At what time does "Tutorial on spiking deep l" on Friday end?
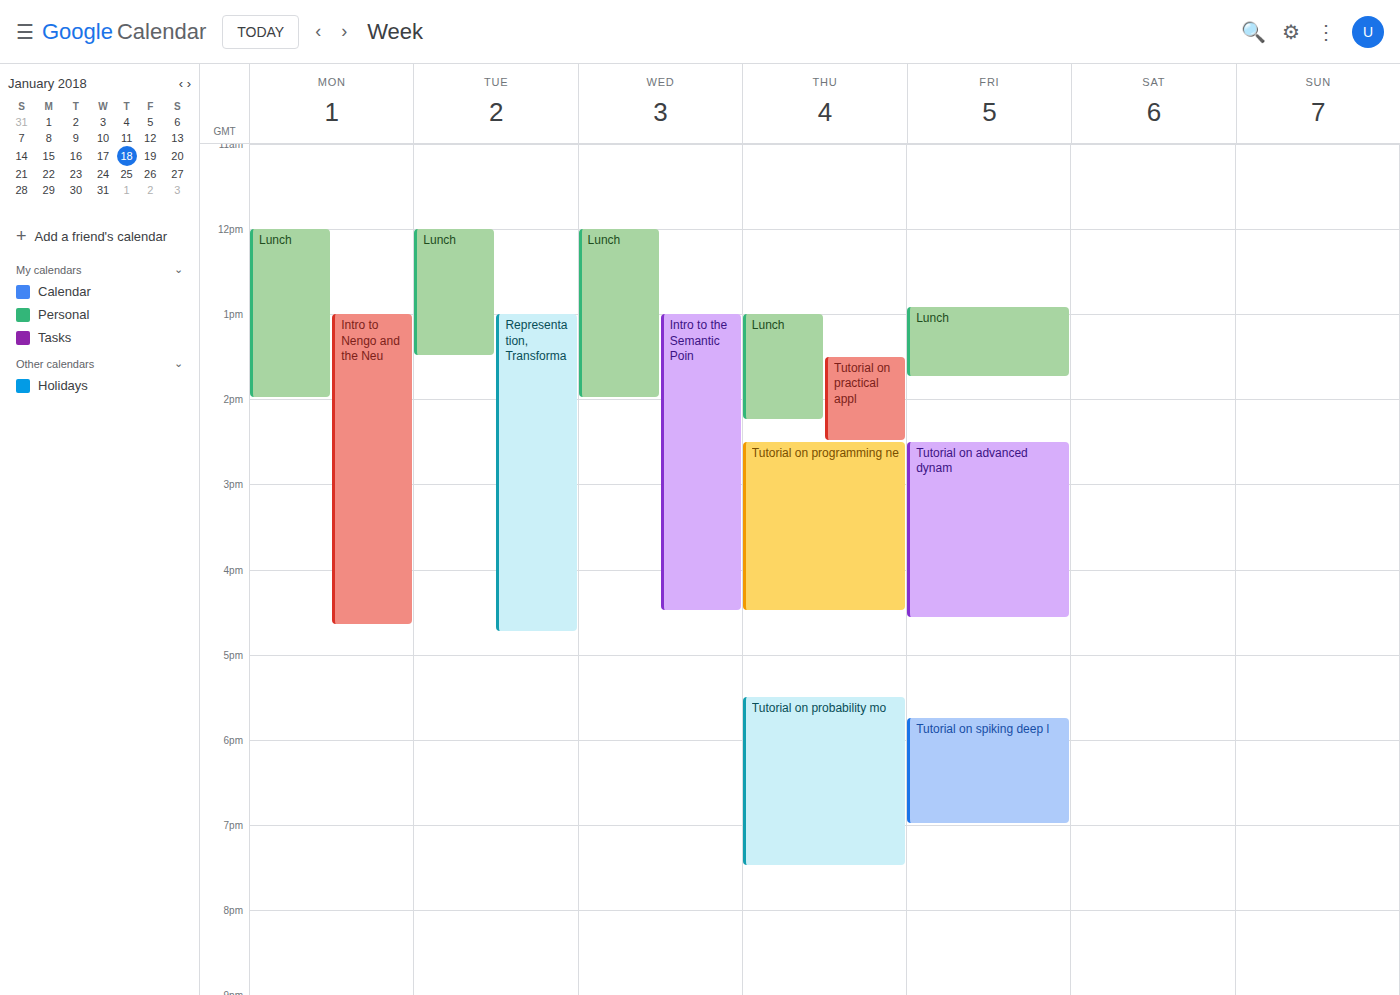
7:00 PM